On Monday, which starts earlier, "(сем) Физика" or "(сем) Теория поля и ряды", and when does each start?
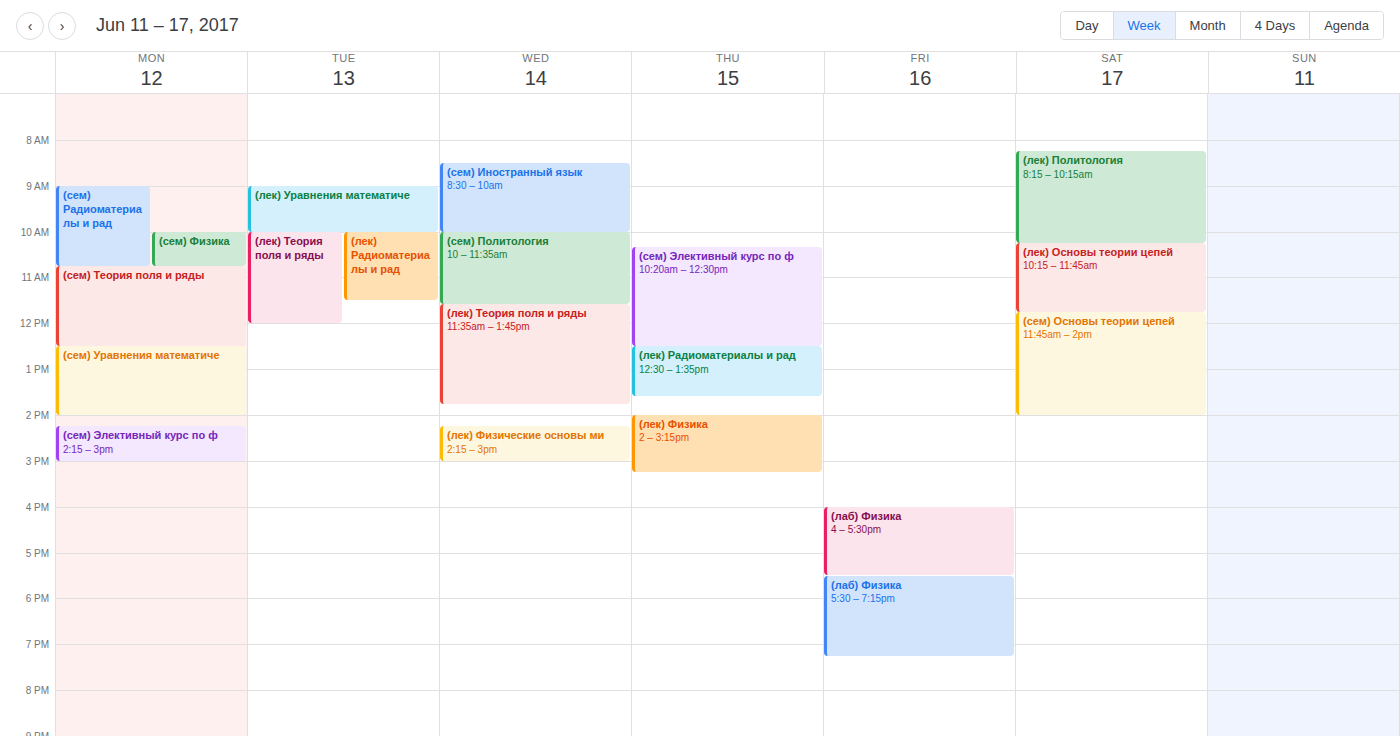
"(сем) Физика" 10:00 AM; "(сем) Теория поля и ряды" 10:45 AM.